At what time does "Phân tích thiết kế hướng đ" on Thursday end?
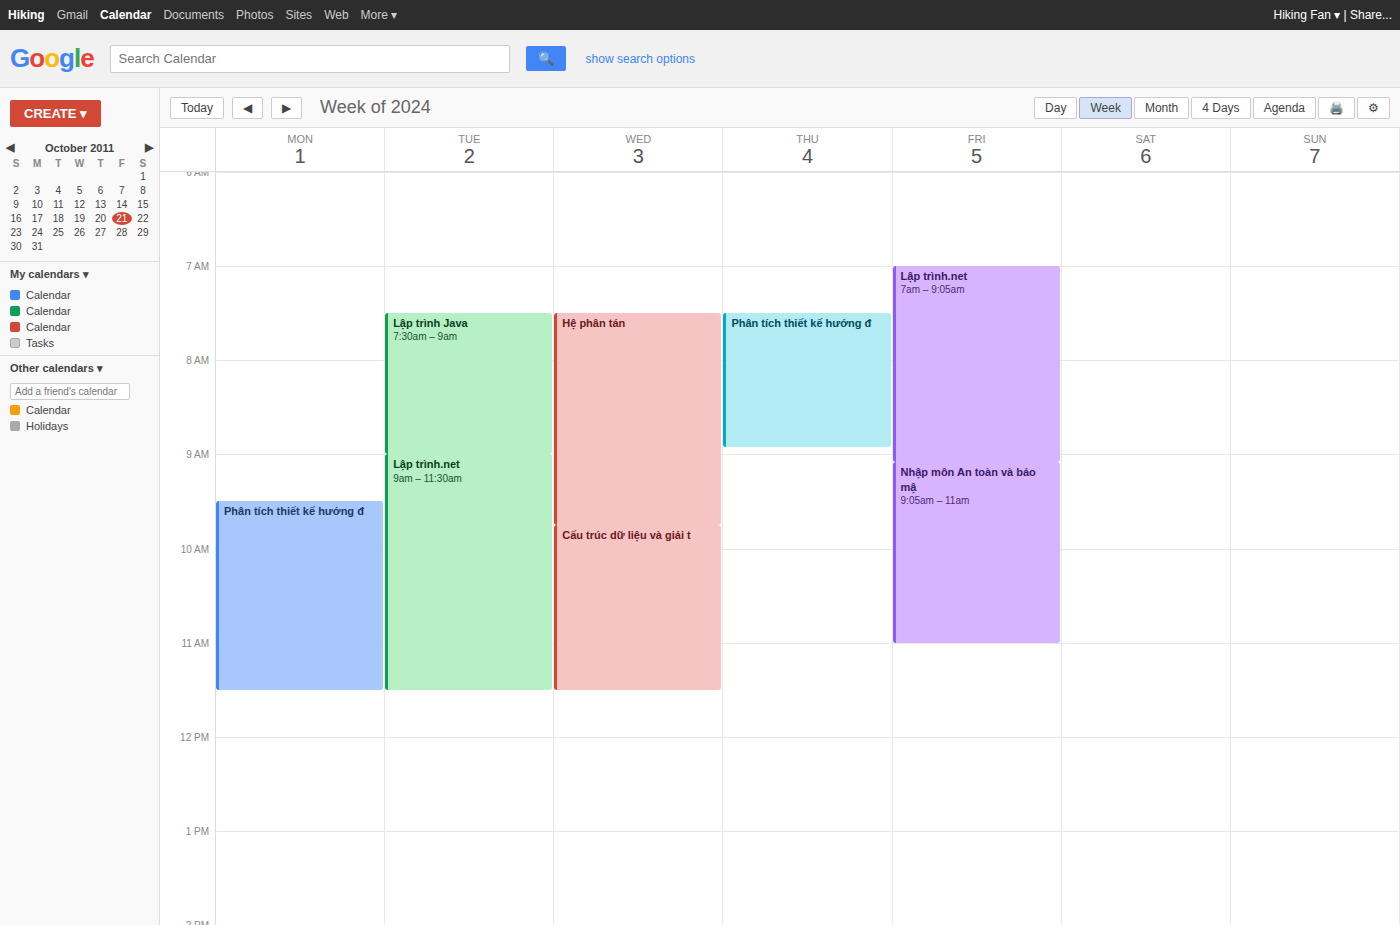
8:55 AM